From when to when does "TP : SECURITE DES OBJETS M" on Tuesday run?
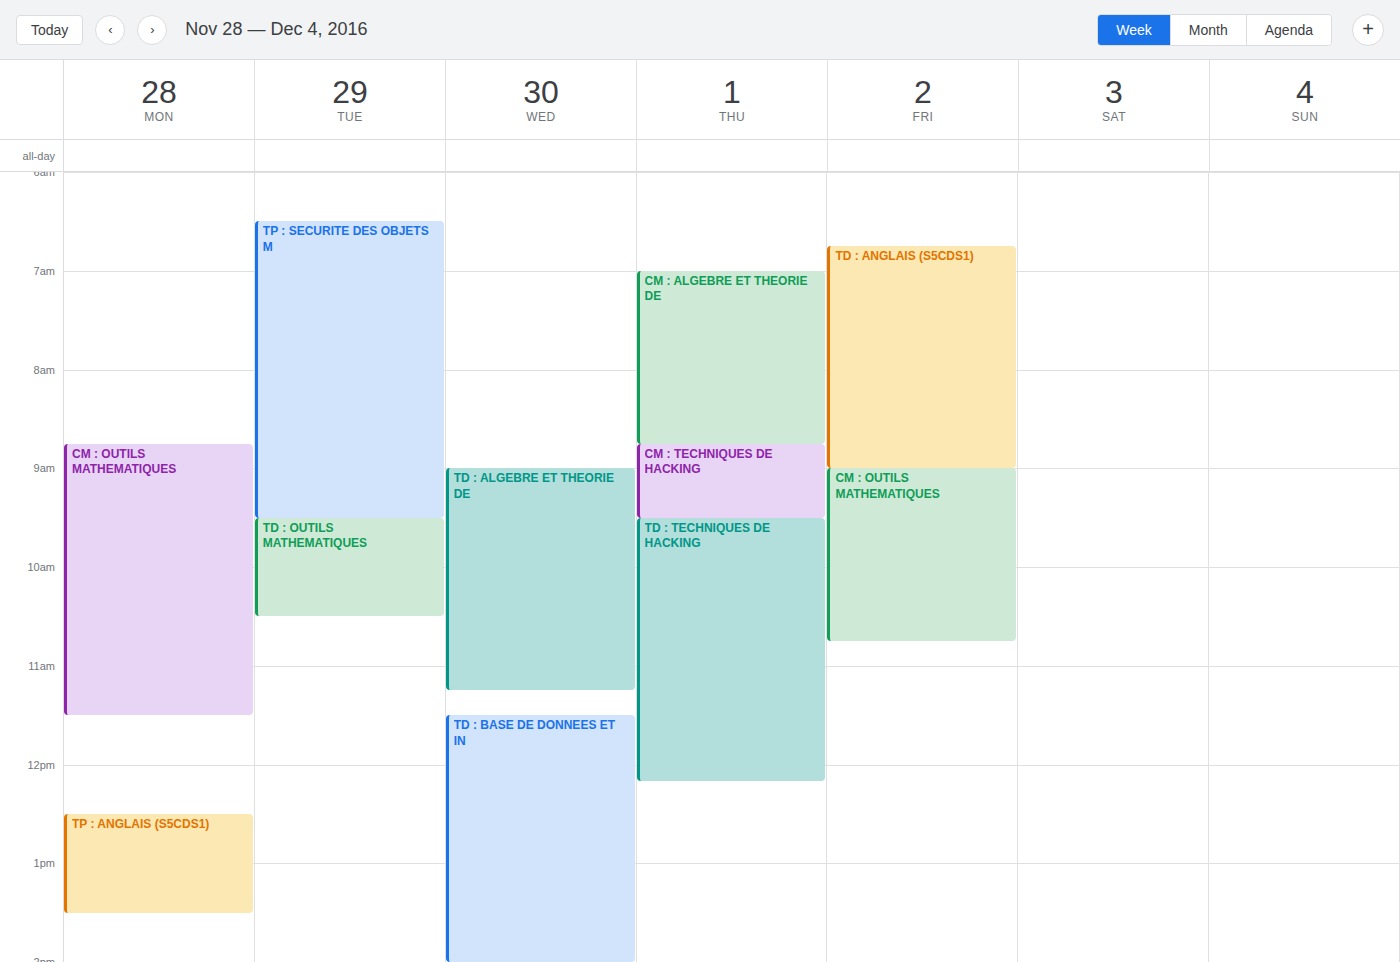
6:30 AM to 9:30 AM